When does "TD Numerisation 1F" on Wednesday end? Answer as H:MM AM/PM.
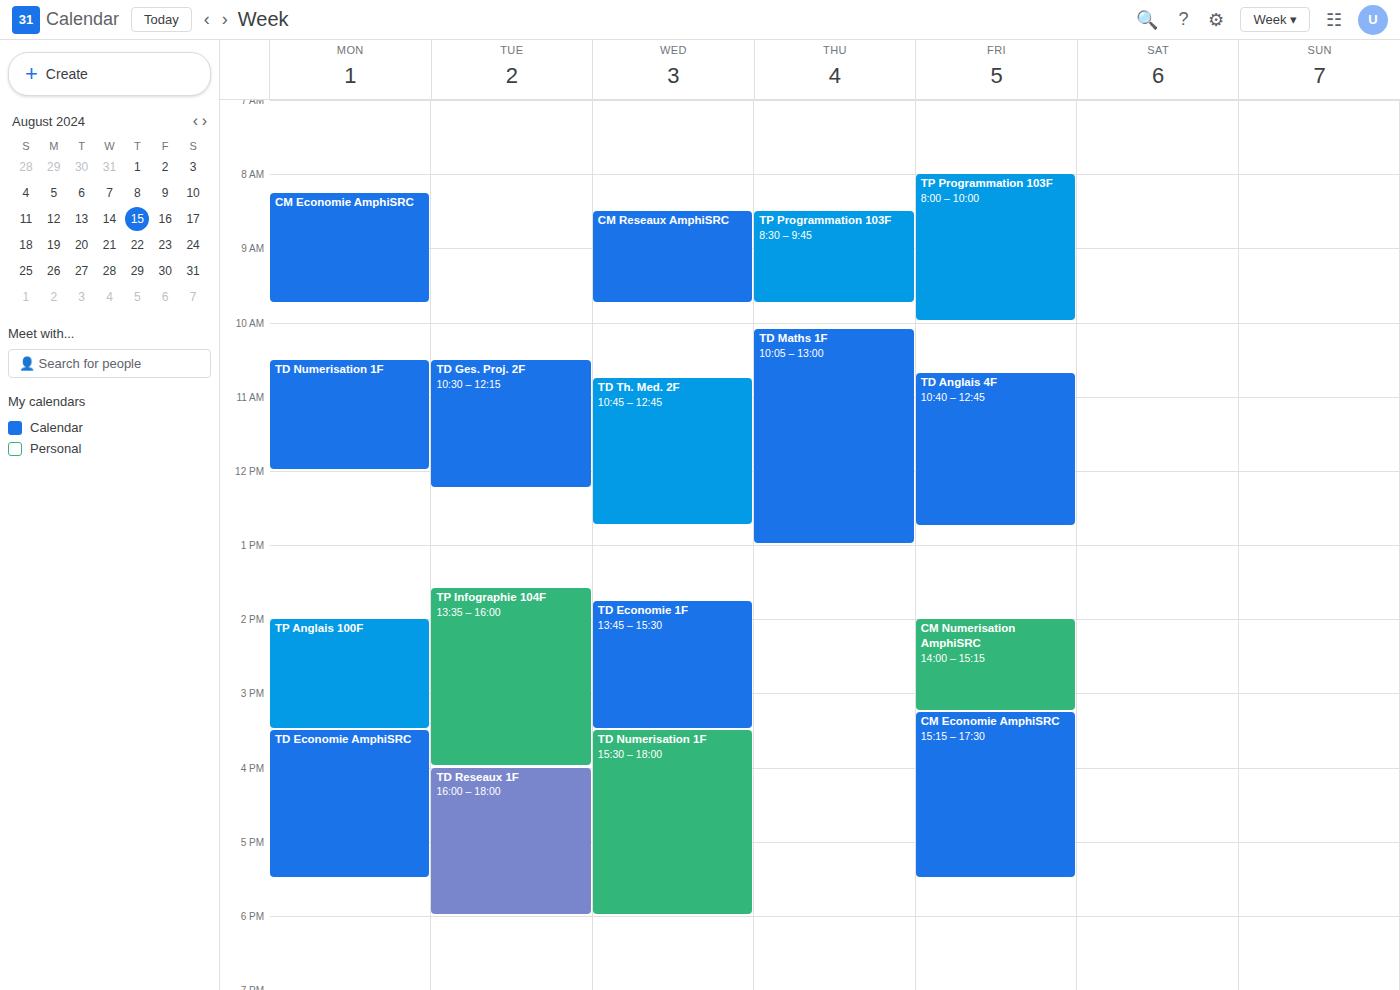
6:00 PM